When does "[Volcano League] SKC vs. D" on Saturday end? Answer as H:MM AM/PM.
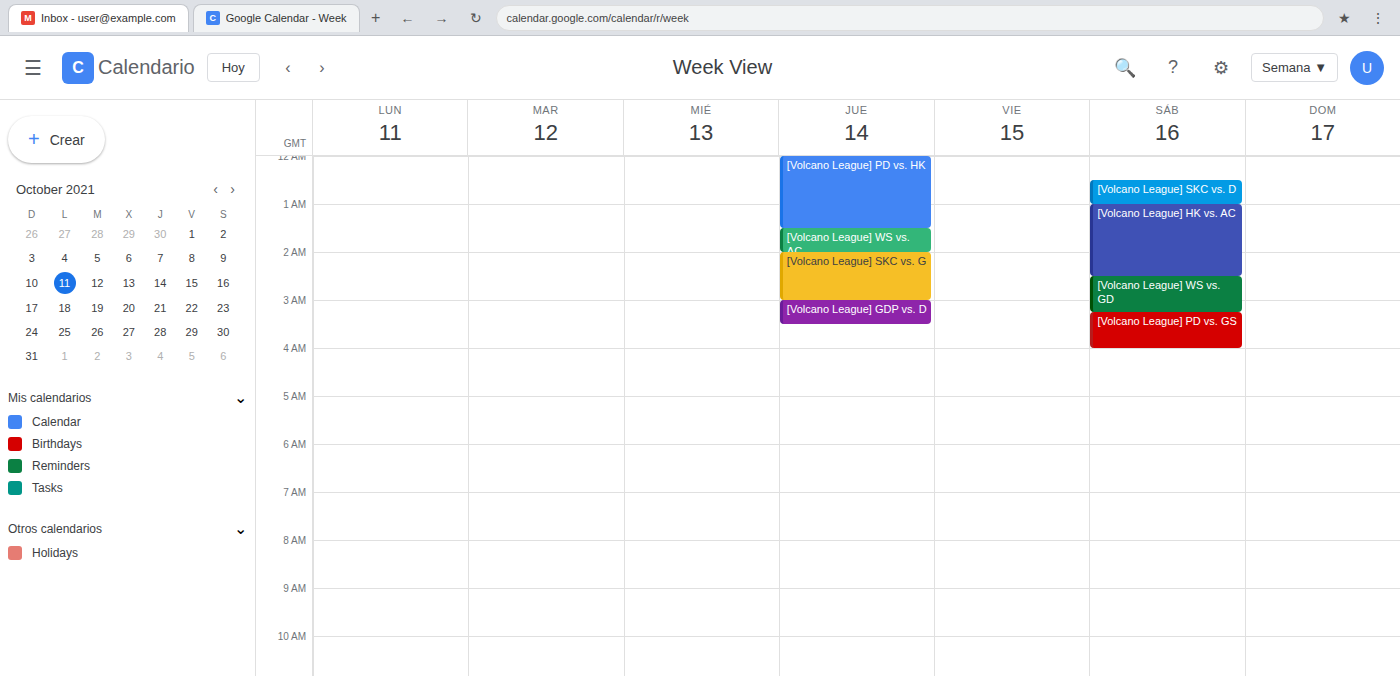
1:00 AM